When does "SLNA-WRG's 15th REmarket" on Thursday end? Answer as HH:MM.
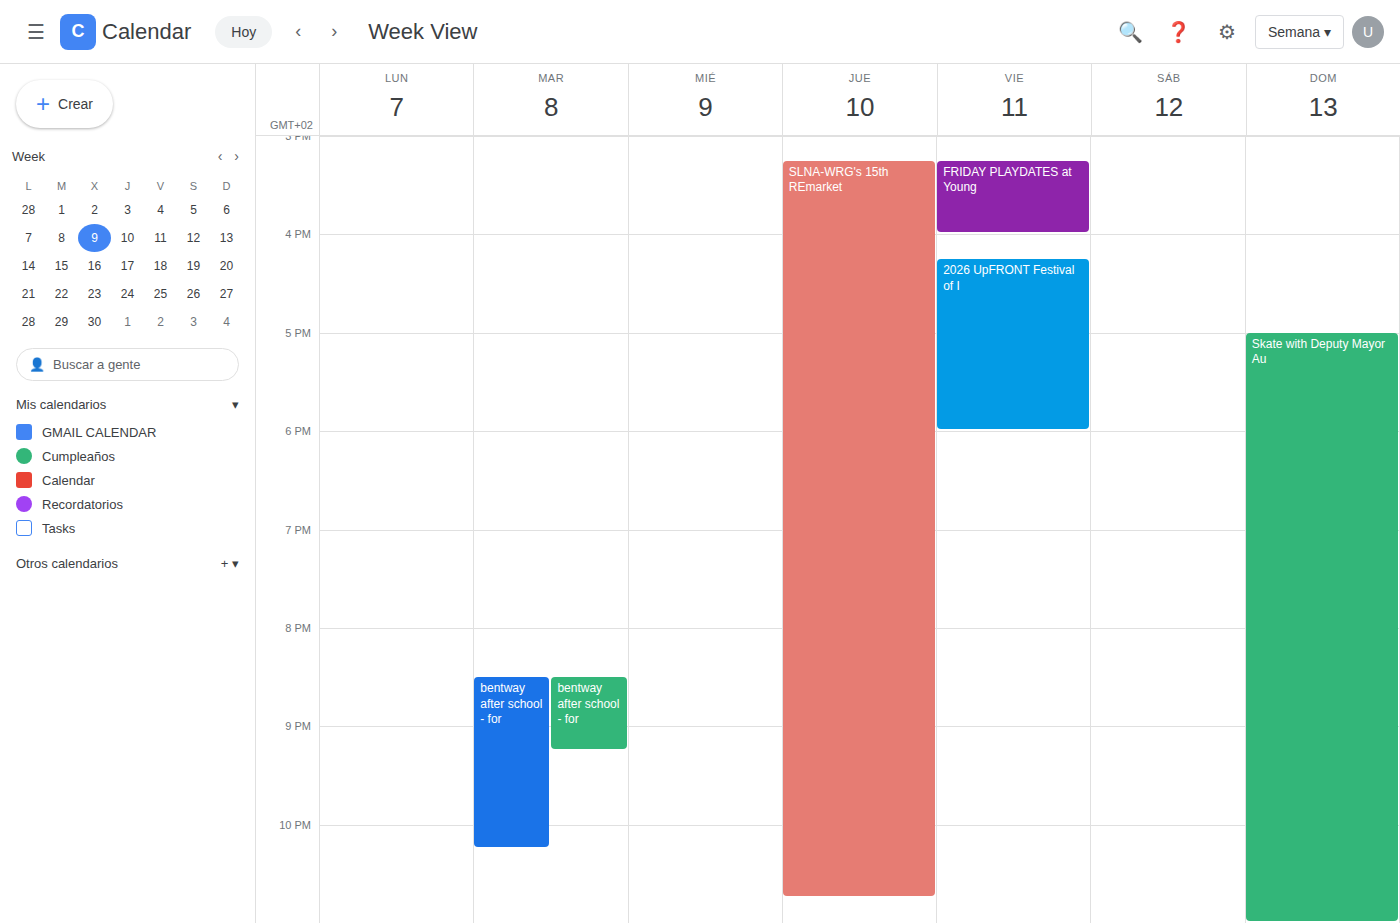
22:45